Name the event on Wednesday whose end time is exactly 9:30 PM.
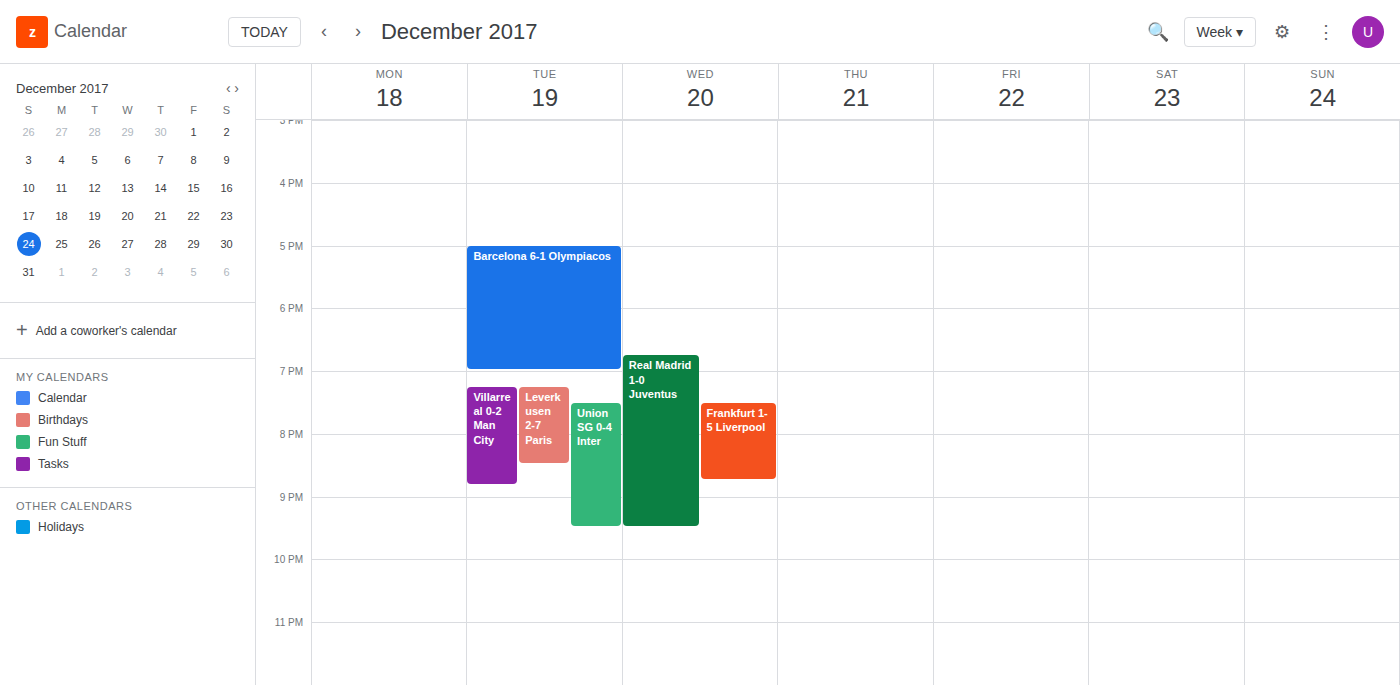
"Real Madrid 1-0 Juventus"